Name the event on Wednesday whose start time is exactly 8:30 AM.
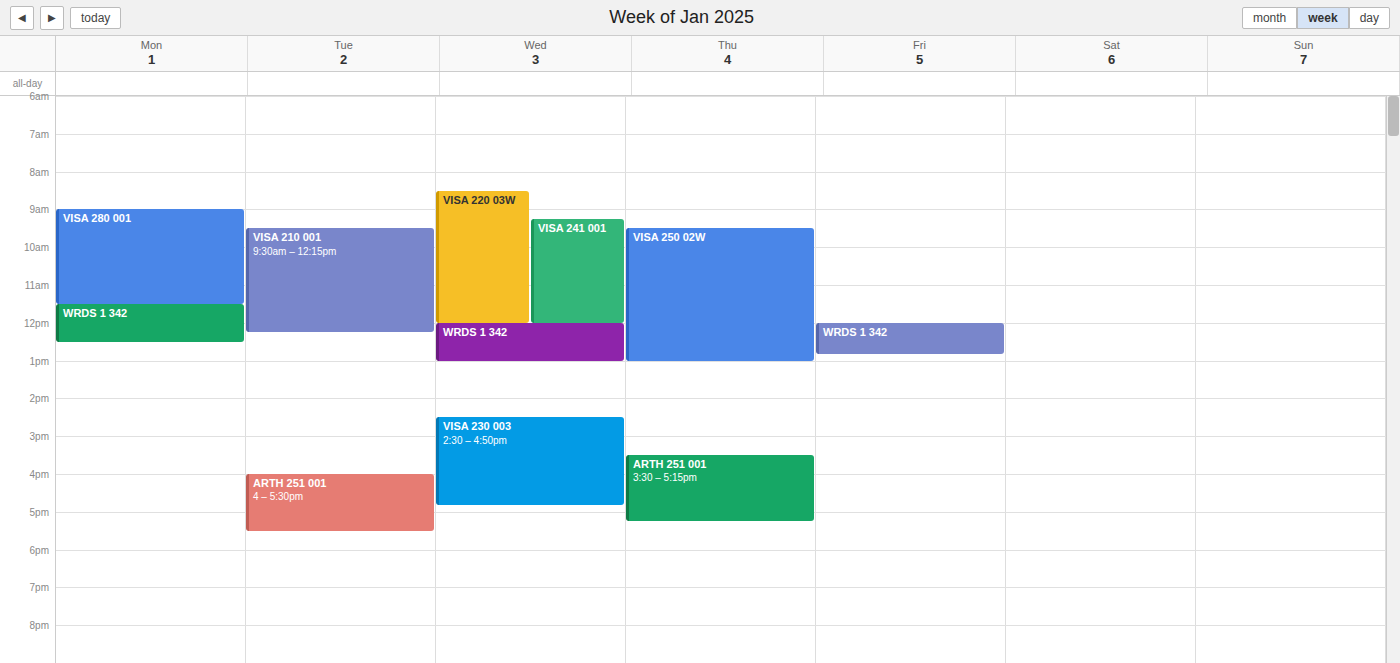
"VISA 220 03W"